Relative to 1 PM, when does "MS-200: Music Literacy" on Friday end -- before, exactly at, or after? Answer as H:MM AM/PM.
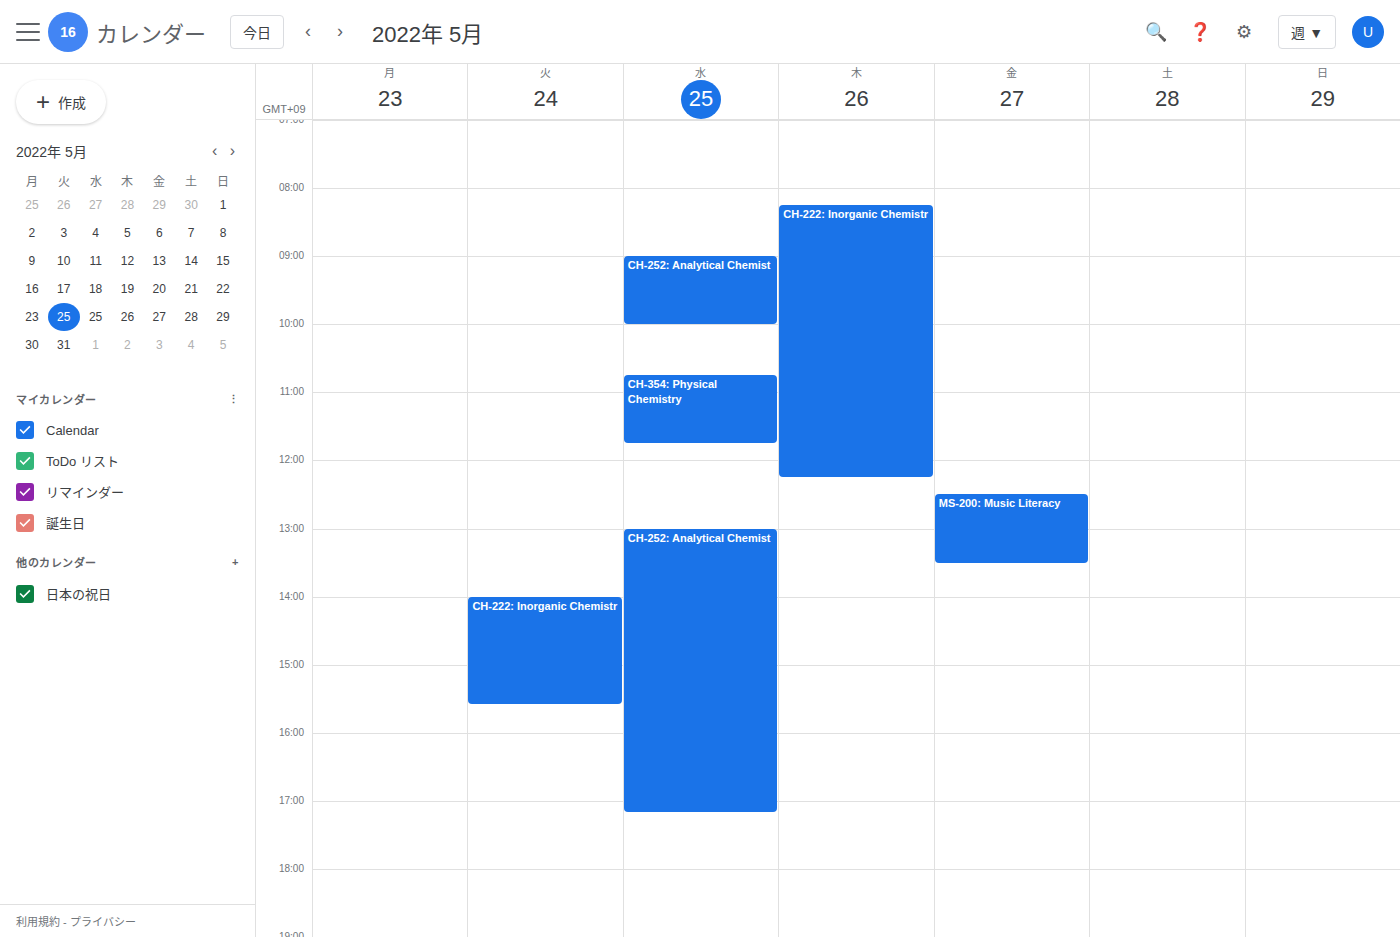
1:30 PM -- after 1 PM, 30 minutes below the 1 PM line.